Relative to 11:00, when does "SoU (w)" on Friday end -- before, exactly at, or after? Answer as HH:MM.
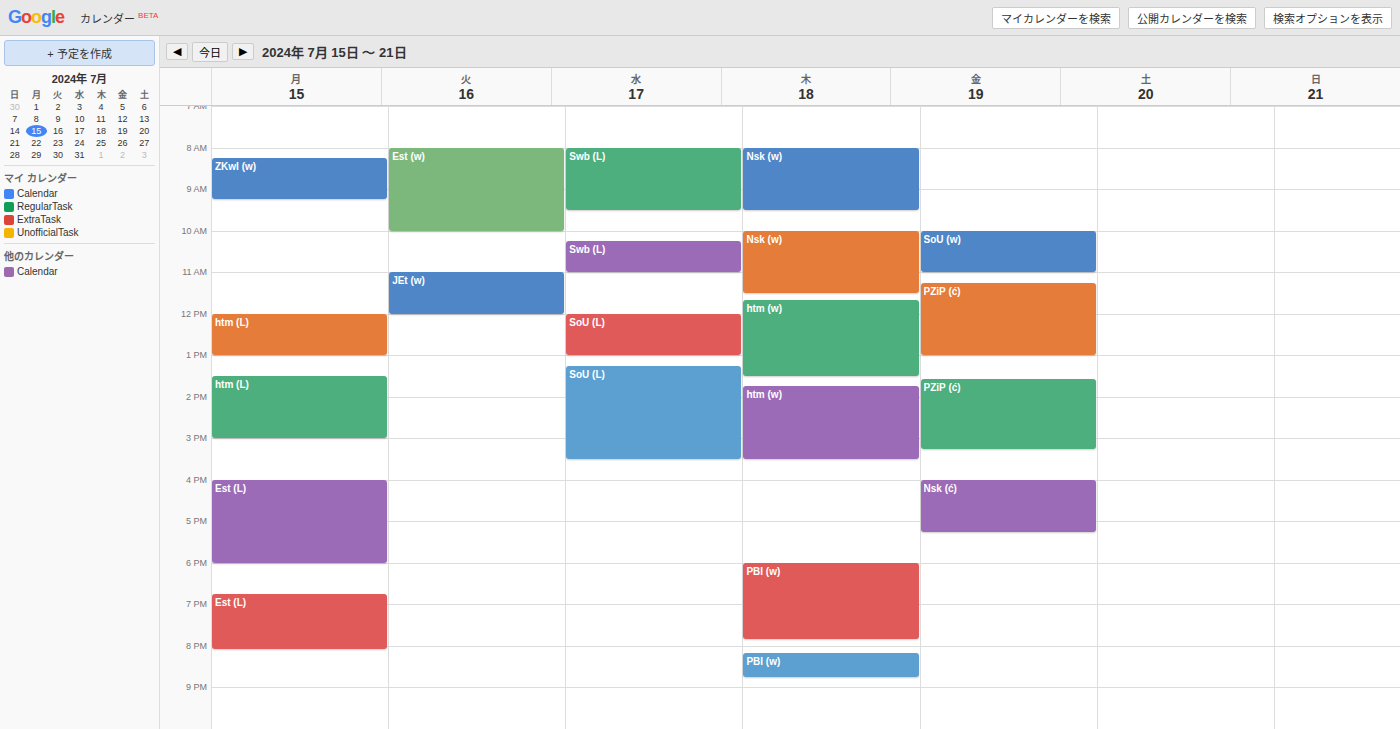
11:00 -- exactly at 11:00, on the 11:00 line.